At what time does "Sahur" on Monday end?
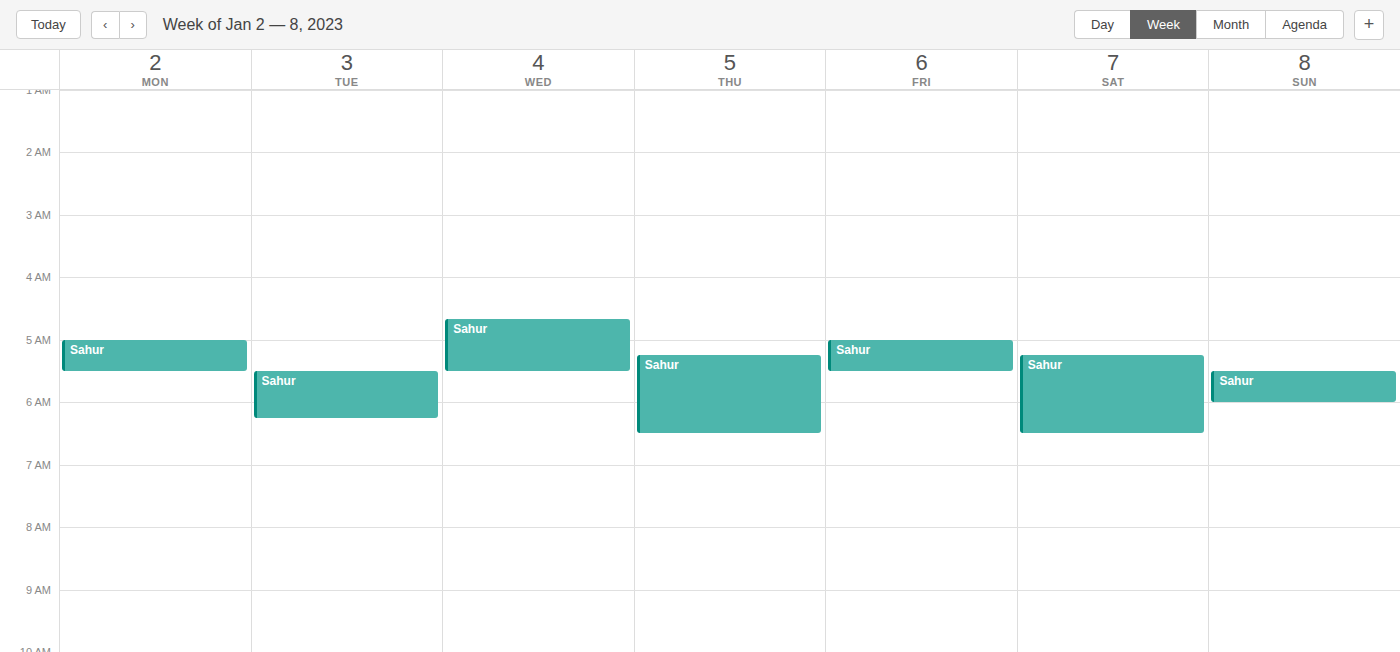
05:30